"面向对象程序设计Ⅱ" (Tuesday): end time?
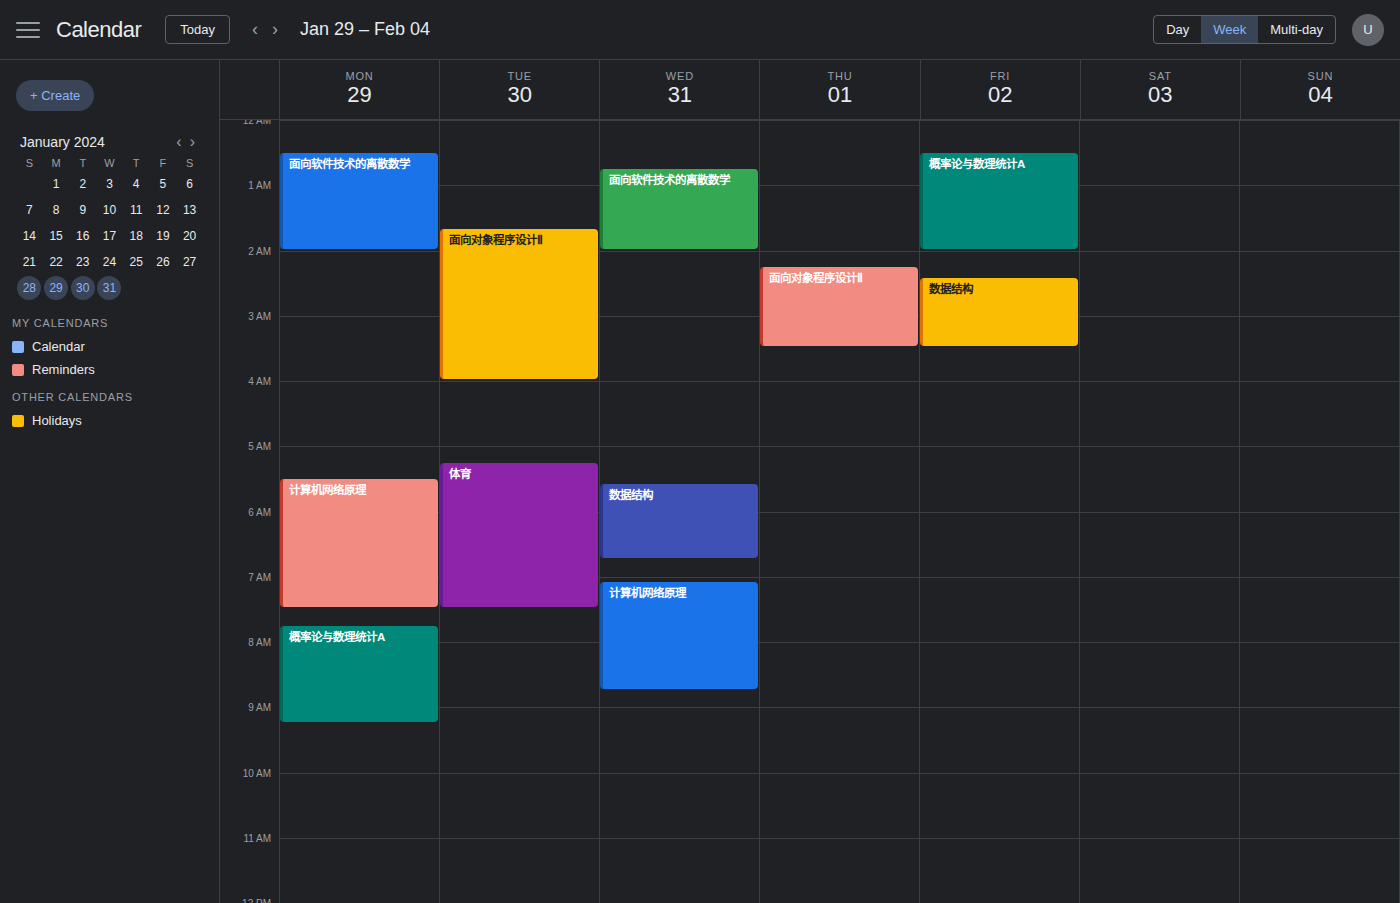
04:00